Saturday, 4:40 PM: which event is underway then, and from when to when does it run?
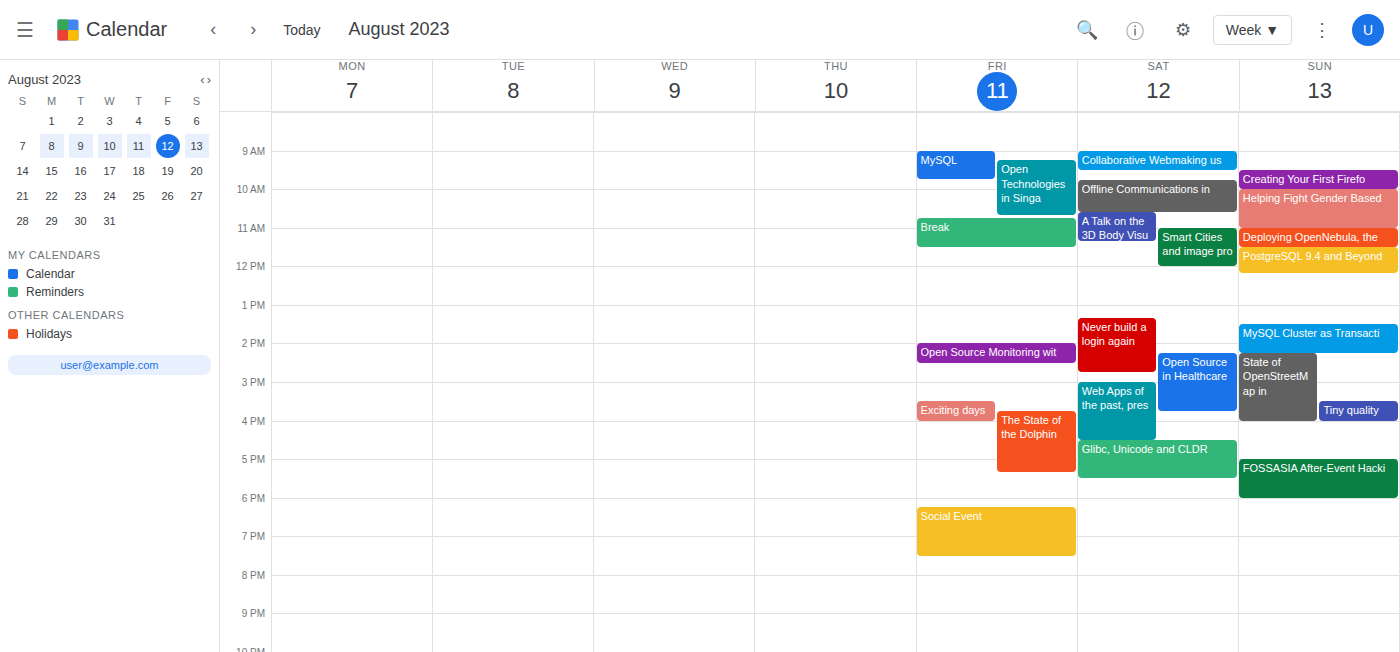
"Glibc, Unicode and CLDR", 4:30 PM to 5:30 PM